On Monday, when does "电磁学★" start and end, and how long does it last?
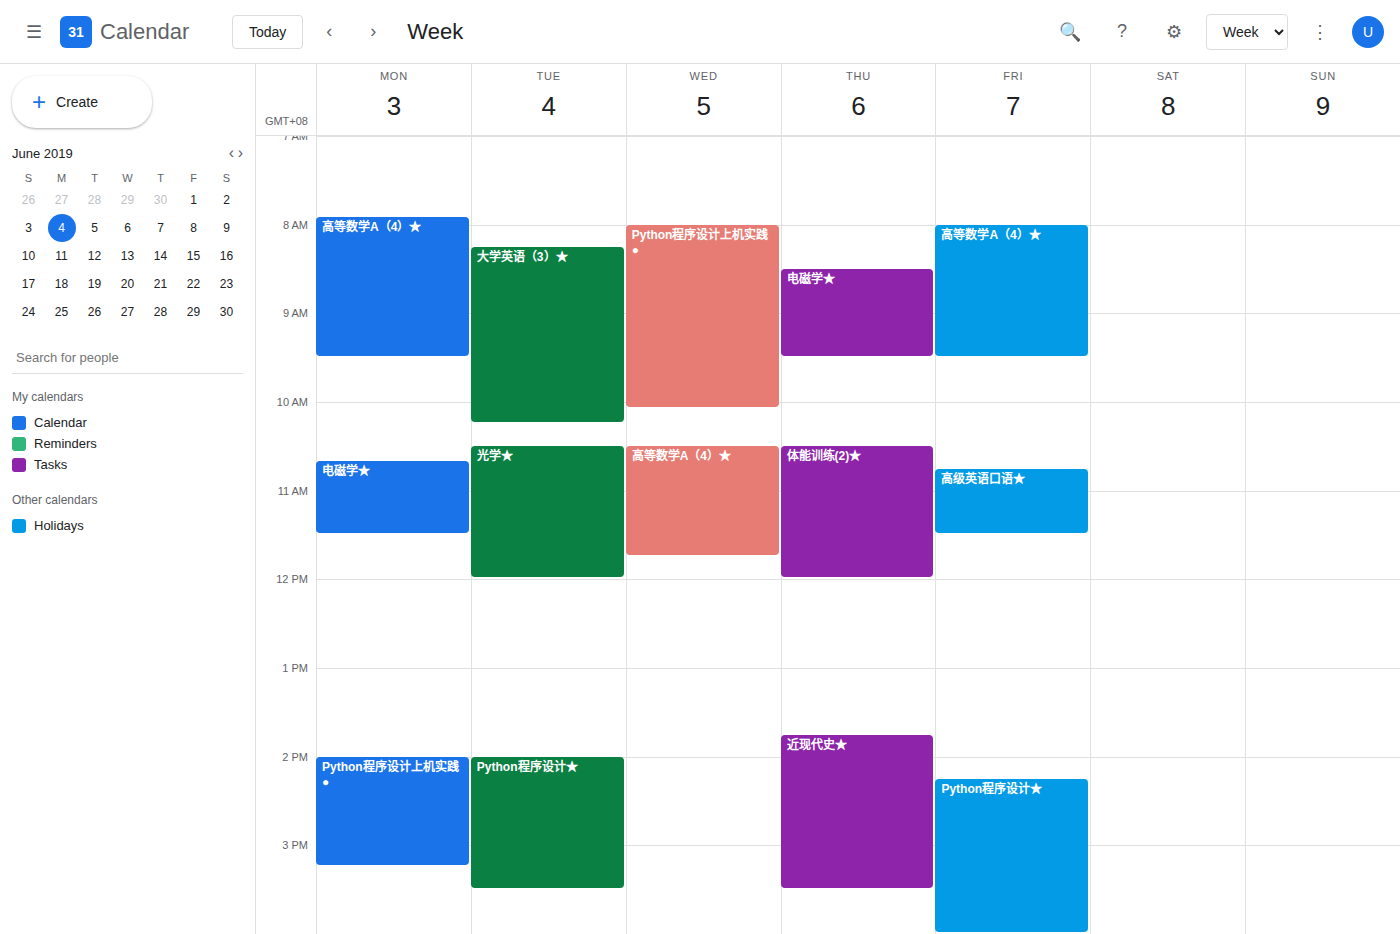
10:40 AM to 11:30 AM, 50 minutes